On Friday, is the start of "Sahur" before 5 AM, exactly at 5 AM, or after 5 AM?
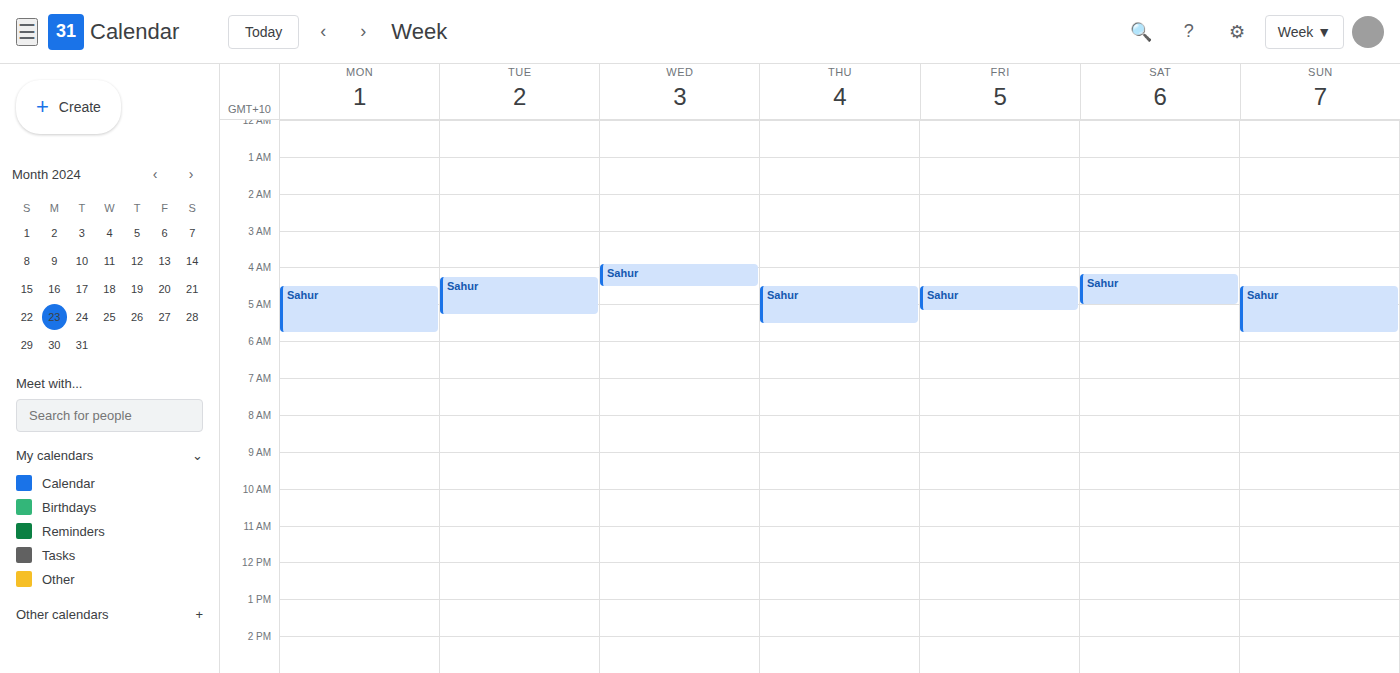
4:30 AM -- before 5 AM, 30 minutes above the 5 AM line.